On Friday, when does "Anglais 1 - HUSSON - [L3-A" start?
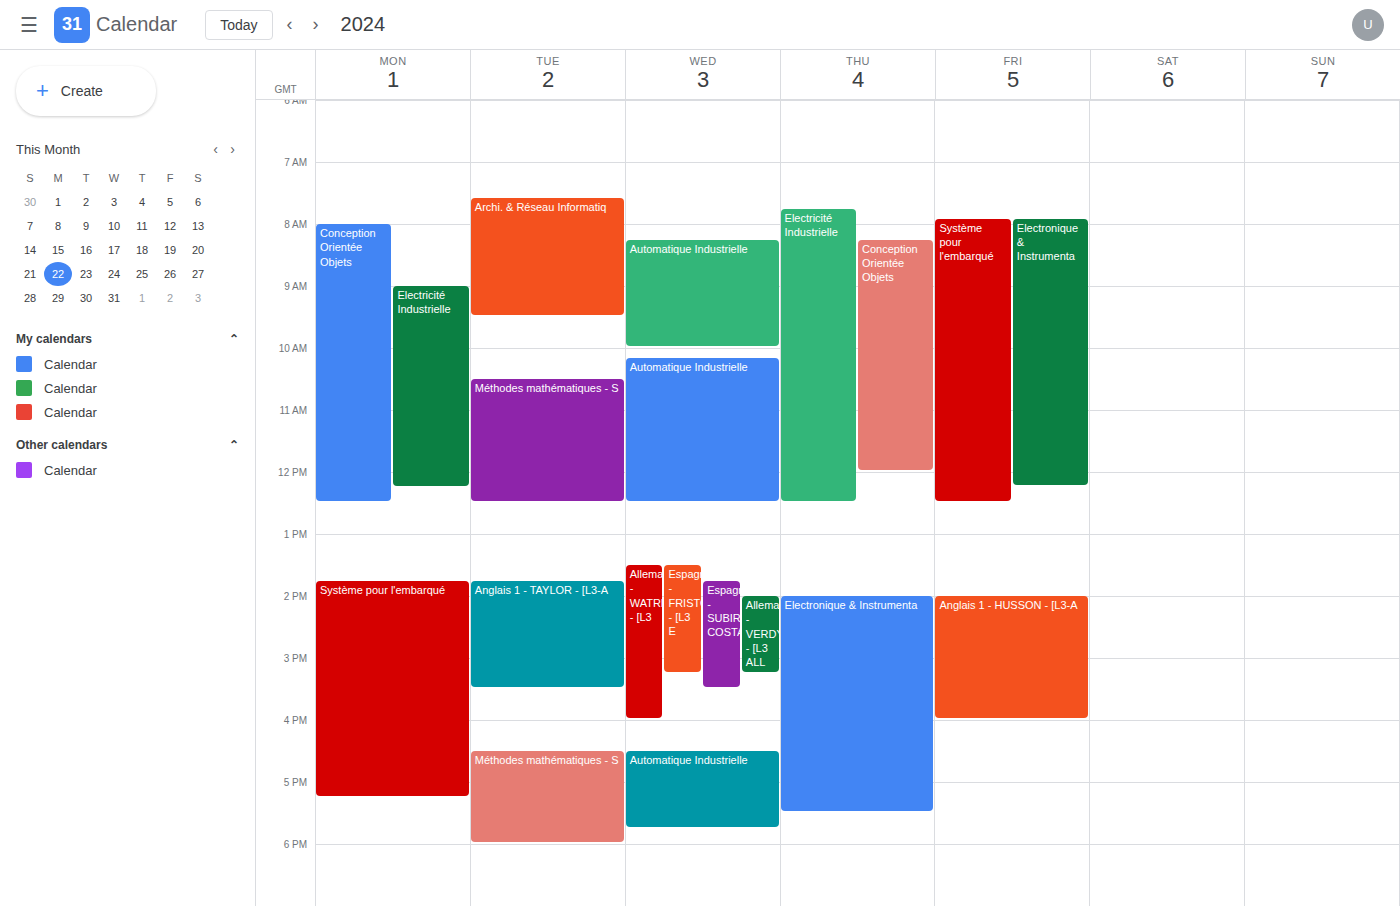
2:00 PM